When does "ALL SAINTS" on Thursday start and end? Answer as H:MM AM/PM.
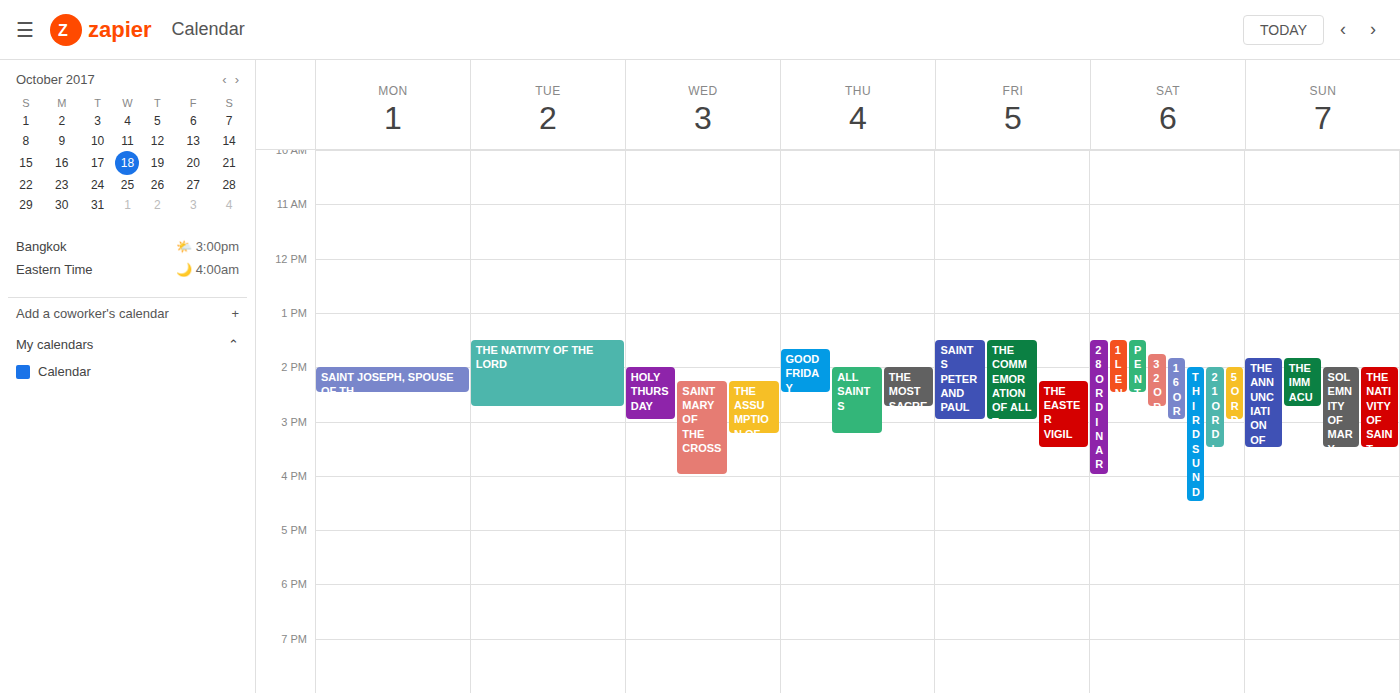
2:00 PM to 3:15 PM